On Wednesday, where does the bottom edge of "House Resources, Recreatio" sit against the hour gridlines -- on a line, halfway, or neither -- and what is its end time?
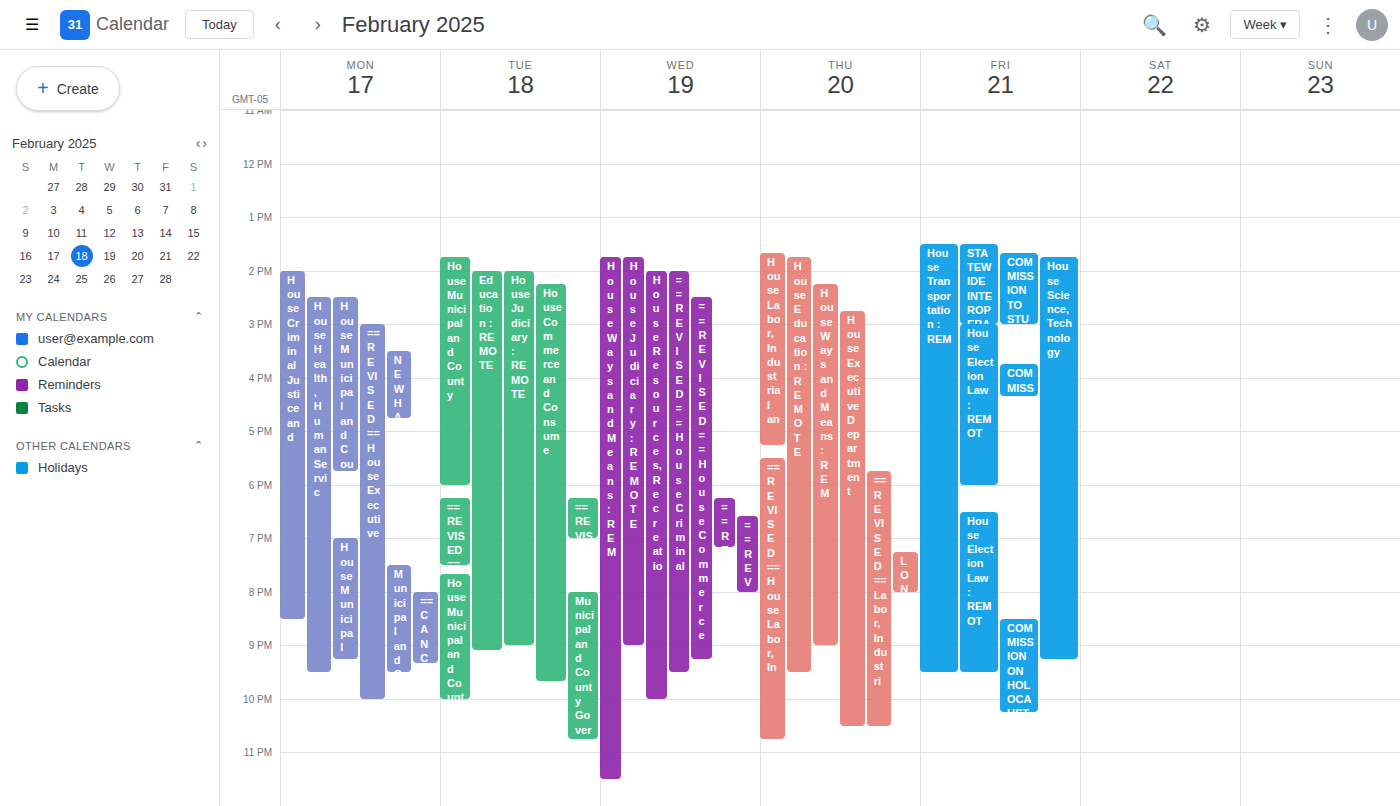
10:00 PM -- exactly on the 10 PM line.